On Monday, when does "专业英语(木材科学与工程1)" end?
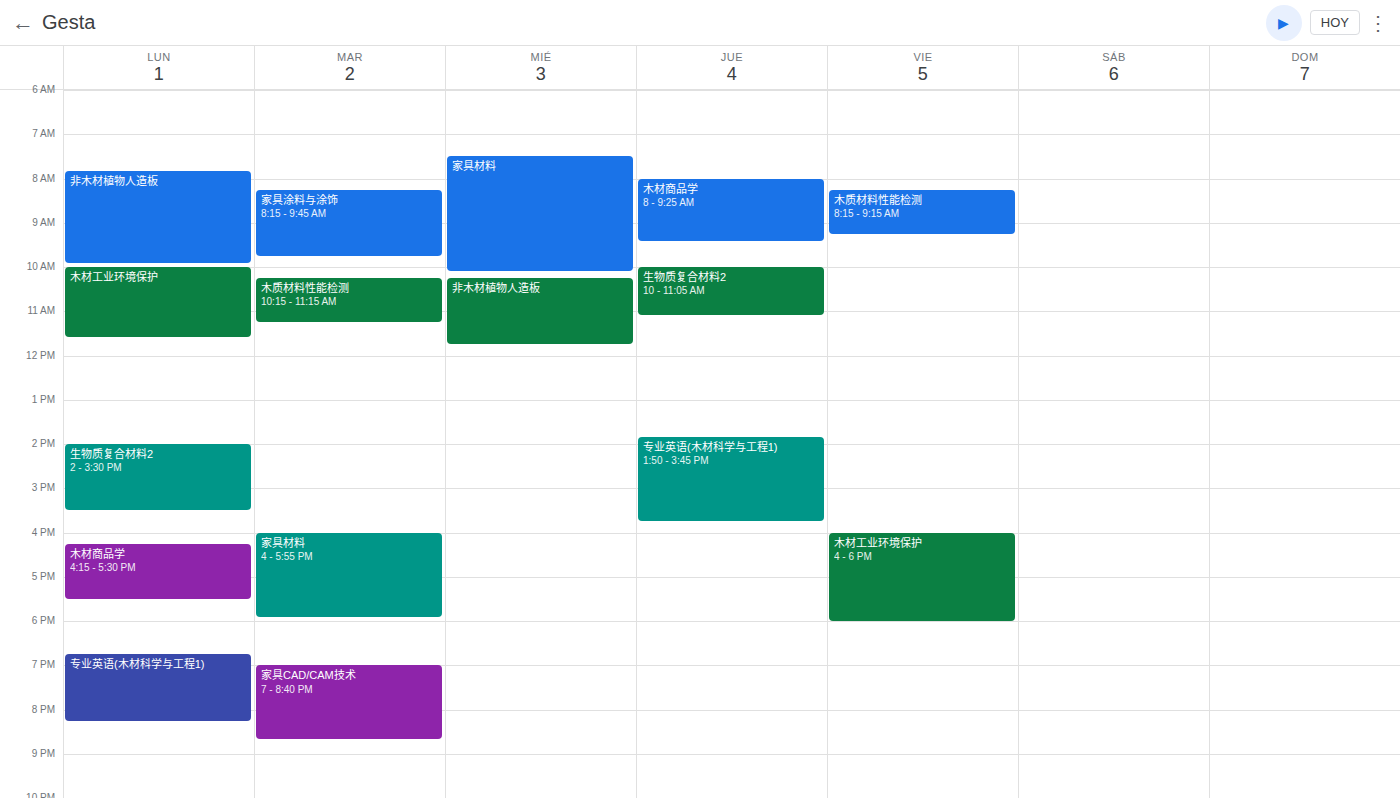
8:15 PM